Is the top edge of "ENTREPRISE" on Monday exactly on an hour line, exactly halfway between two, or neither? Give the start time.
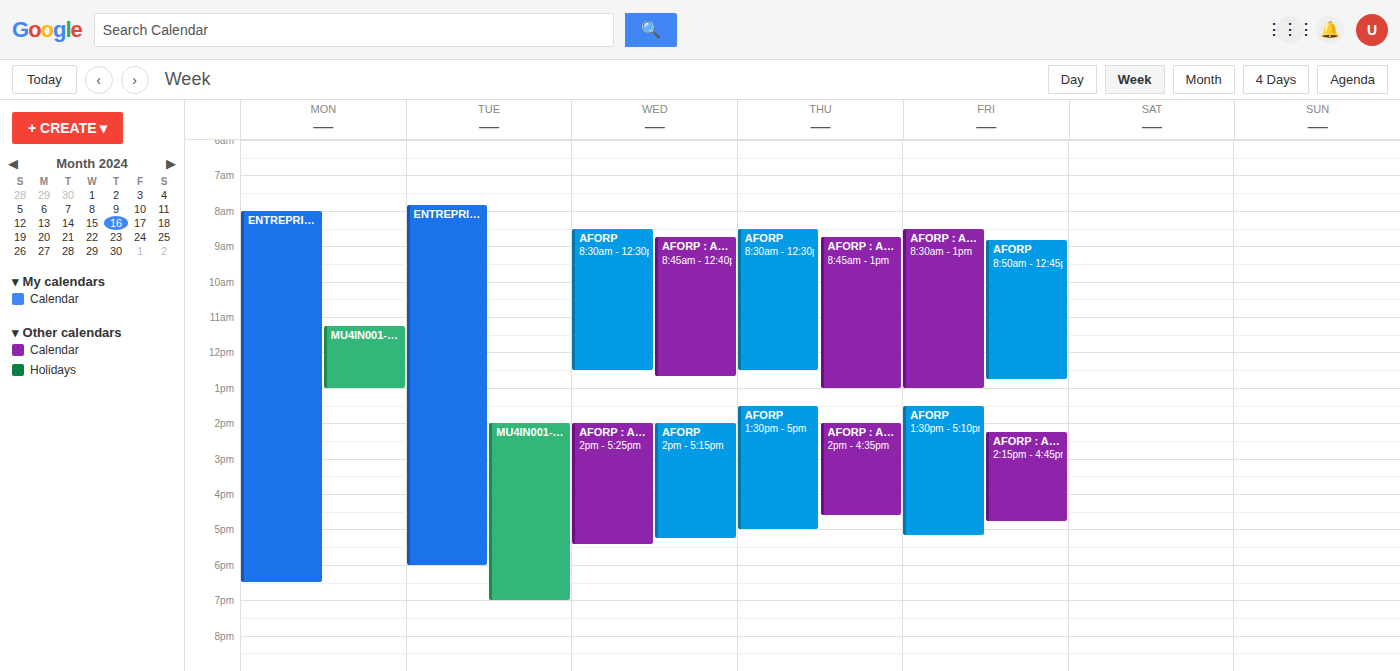
8:00 AM -- exactly on the 8 AM line.